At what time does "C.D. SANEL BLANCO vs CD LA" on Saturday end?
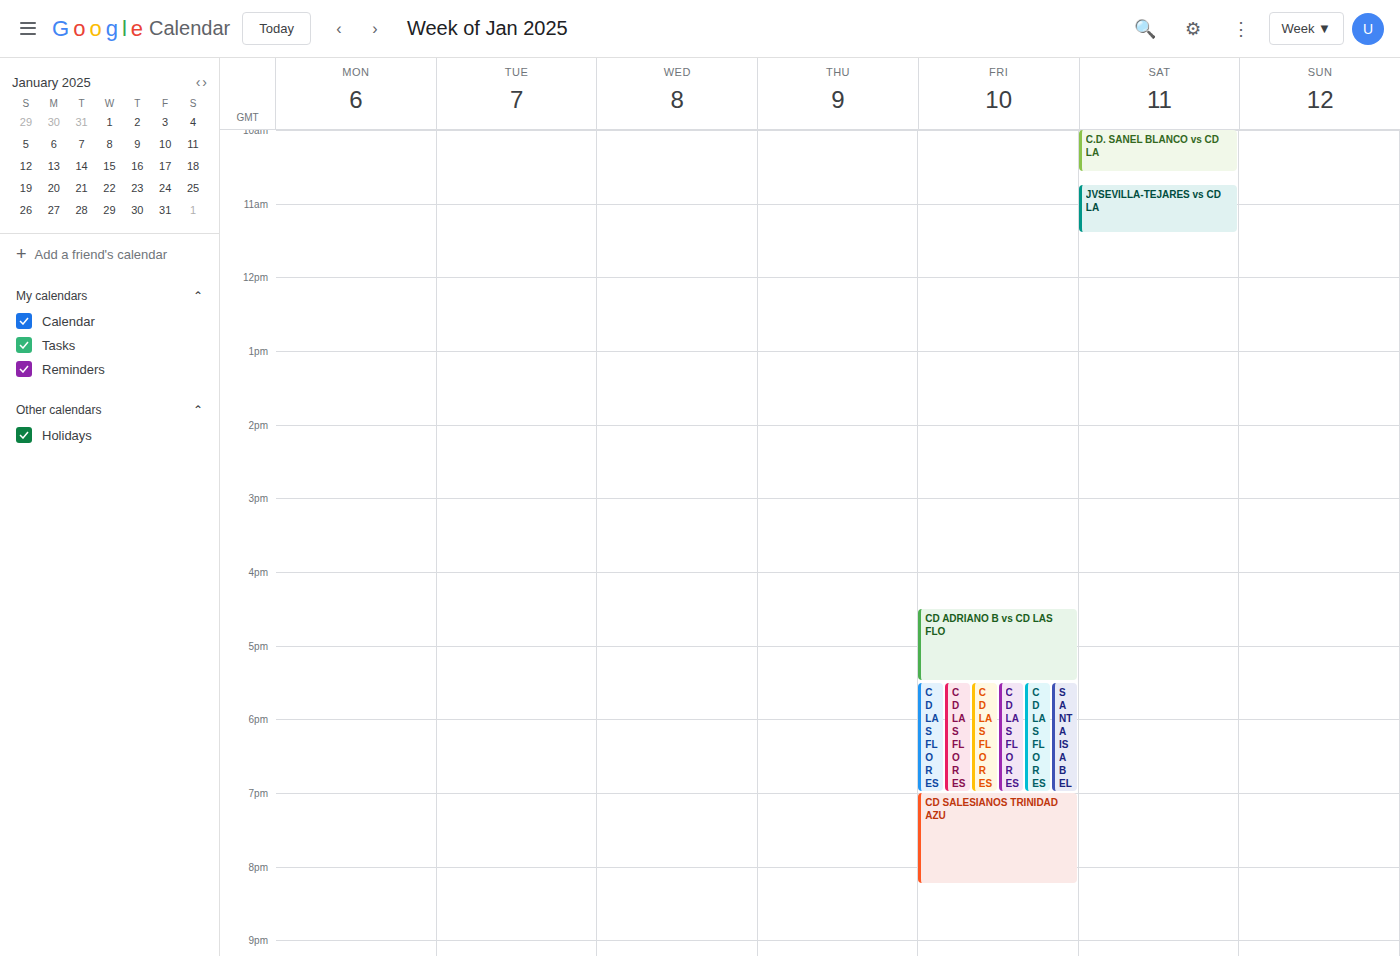
10:35